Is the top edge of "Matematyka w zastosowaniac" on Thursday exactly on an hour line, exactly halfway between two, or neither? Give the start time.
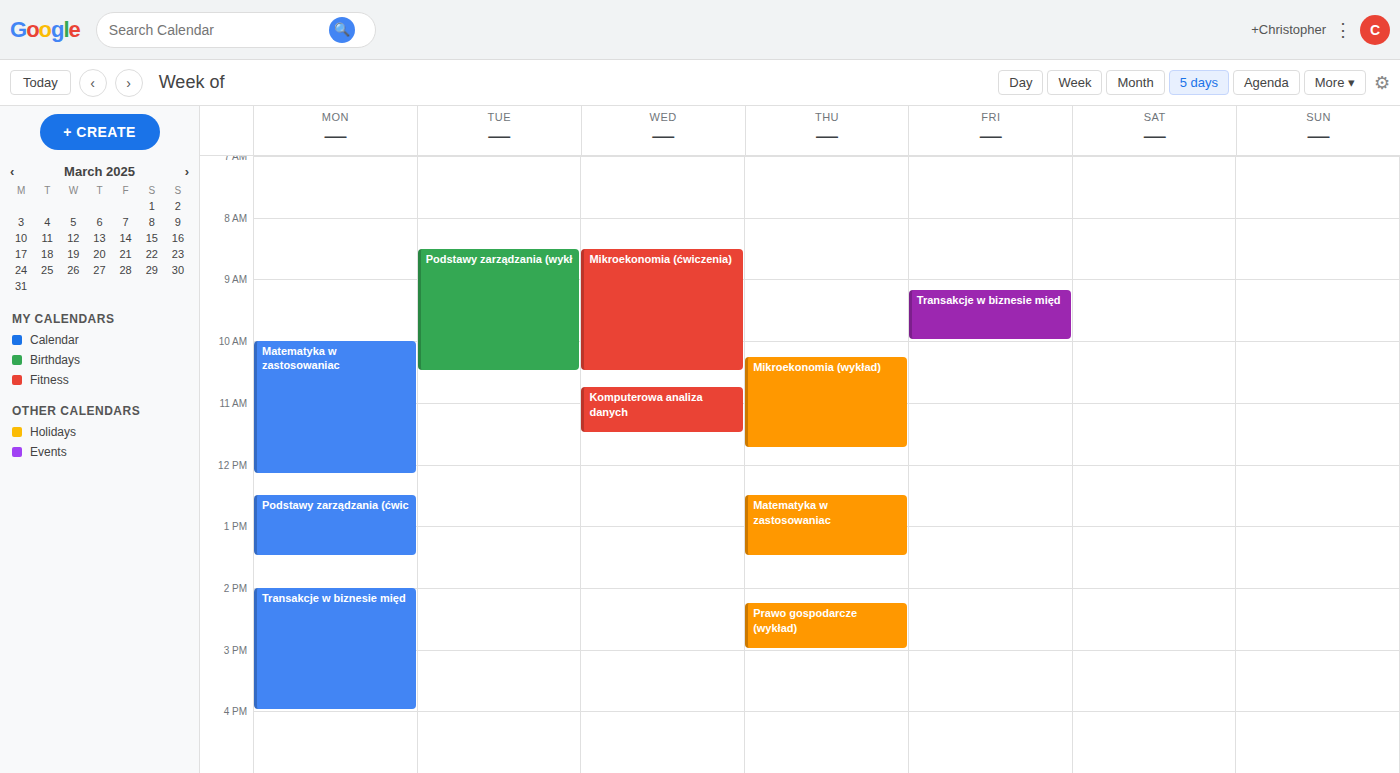
12:30 PM -- halfway between the 12 PM and 1 PM lines.